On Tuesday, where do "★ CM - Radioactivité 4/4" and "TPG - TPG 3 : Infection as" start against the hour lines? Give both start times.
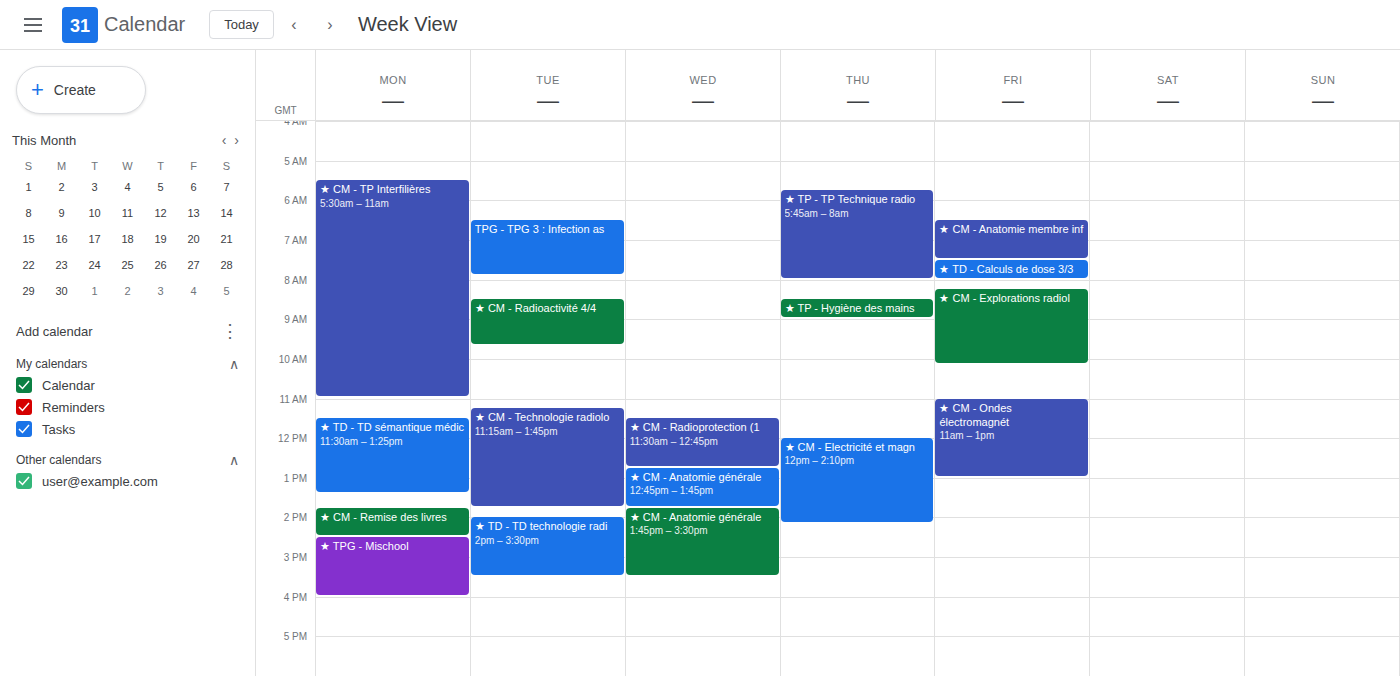
"★ CM - Radioactivité 4/4": 8:30 AM, halfway between the 8 AM and 9 AM lines. "TPG - TPG 3 : Infection as": 6:30 AM, halfway between the 6 AM and 7 AM lines.